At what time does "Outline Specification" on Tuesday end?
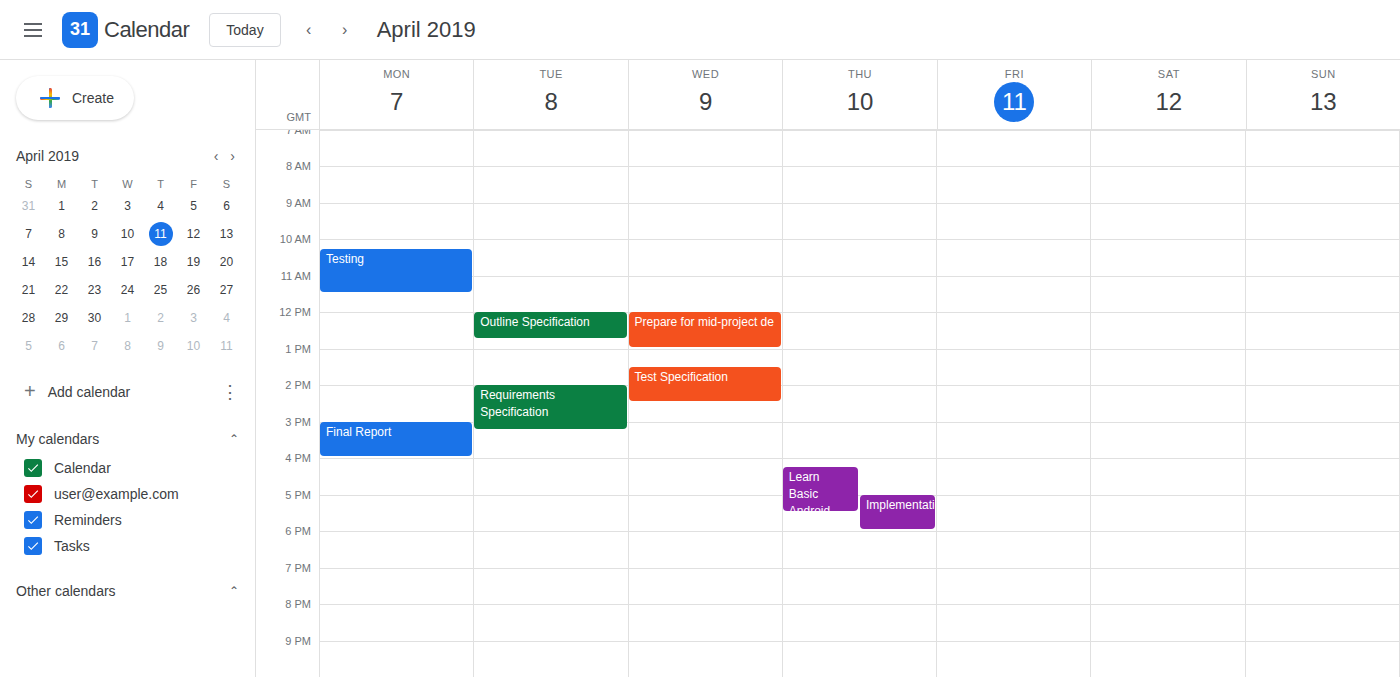
12:45 PM